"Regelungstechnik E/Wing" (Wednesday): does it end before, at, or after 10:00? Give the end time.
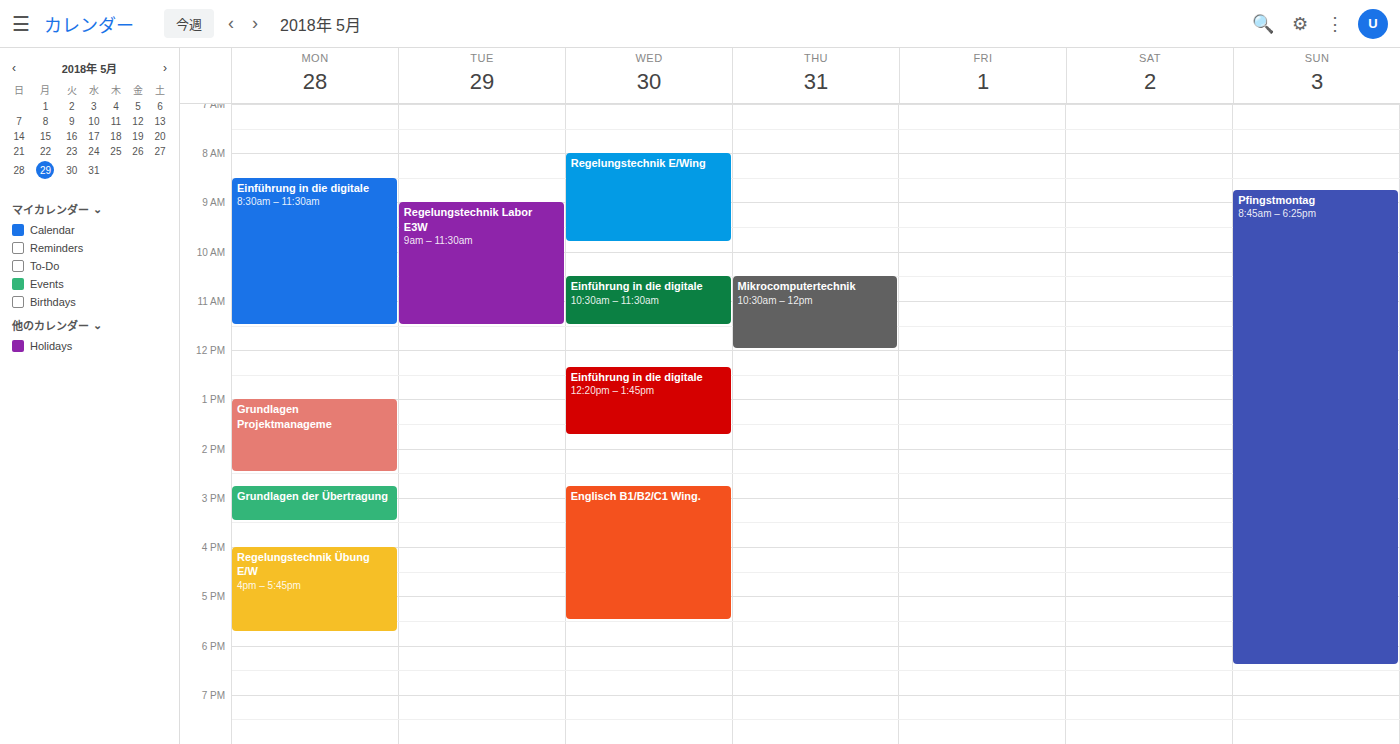
09:50 -- before 10:00, 10 minutes above the 10:00 line.